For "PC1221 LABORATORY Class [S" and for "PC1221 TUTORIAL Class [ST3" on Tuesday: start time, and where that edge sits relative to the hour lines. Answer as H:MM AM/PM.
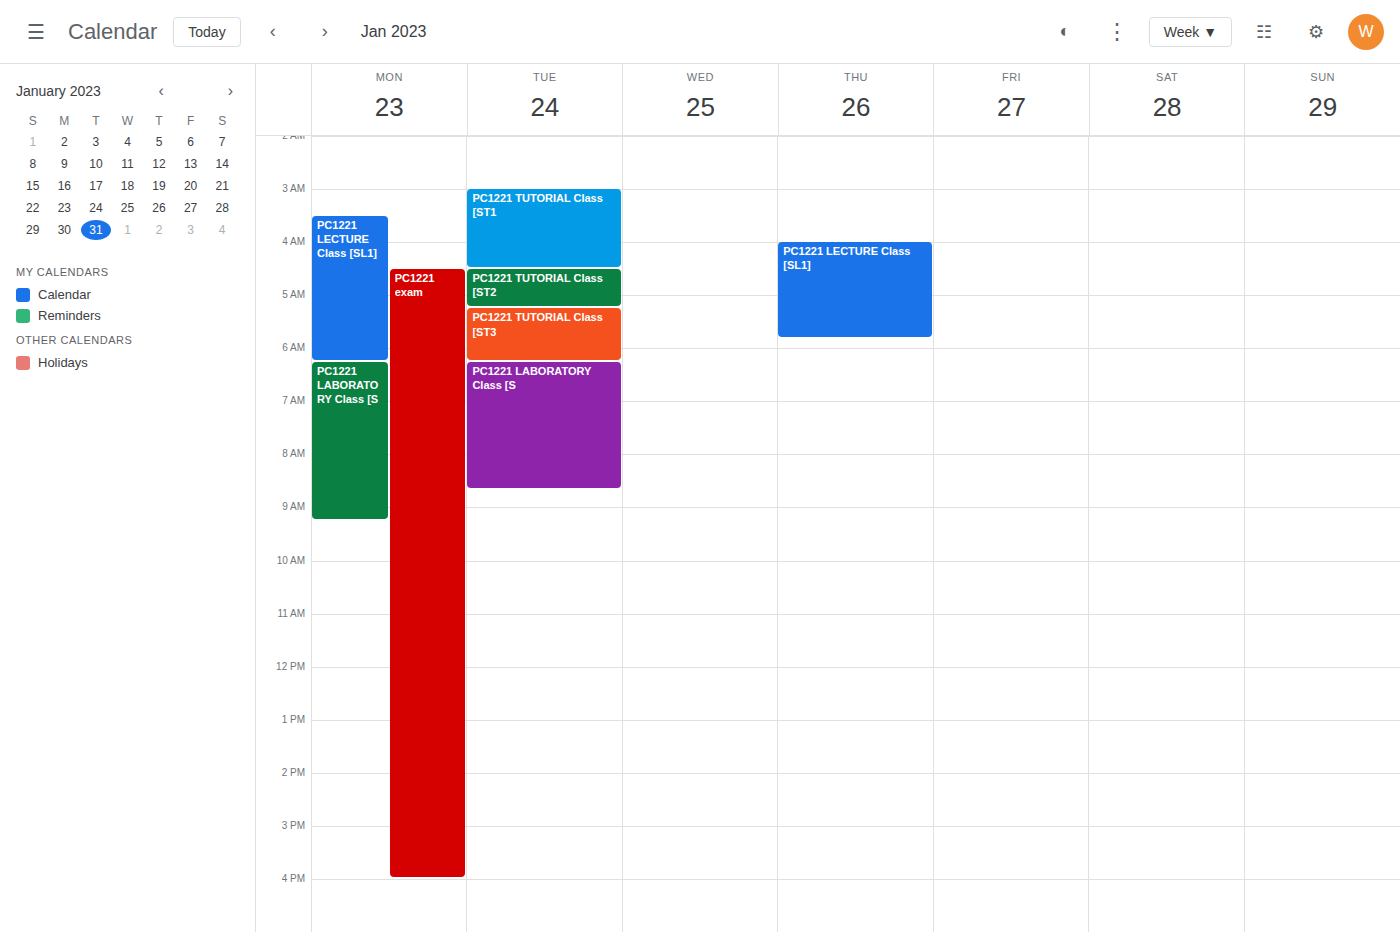
"PC1221 LABORATORY Class [S": 6:15 AM, neither: a quarter of the way from the 6 AM line to the 7 AM line. "PC1221 TUTORIAL Class [ST3": 5:15 AM, neither: a quarter of the way from the 5 AM line to the 6 AM line.